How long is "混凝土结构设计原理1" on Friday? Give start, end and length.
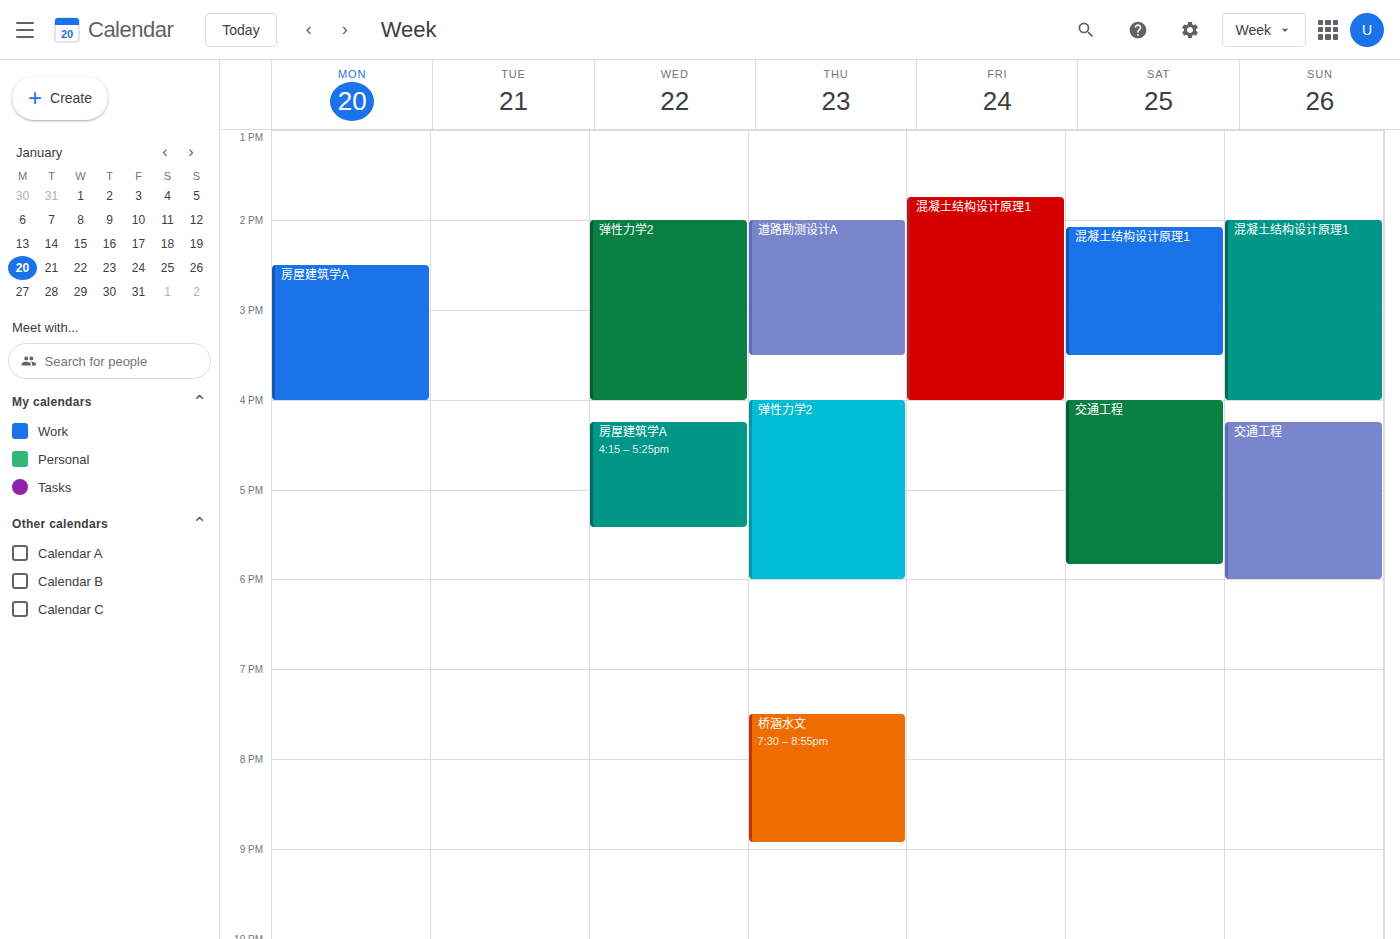
13:45 to 16:00, 2 hours 15 minutes